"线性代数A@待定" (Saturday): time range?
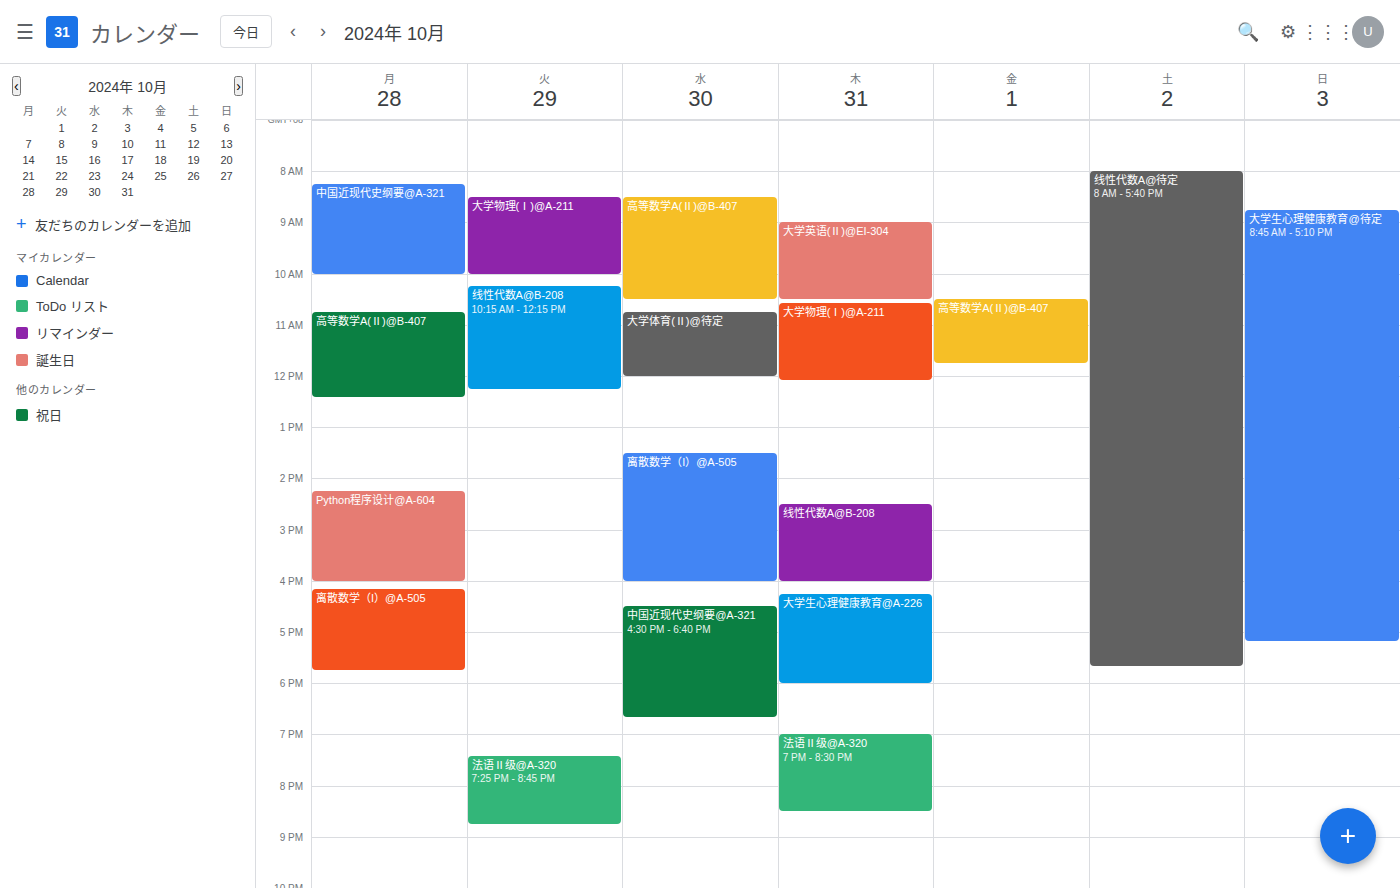
08:00 to 17:40